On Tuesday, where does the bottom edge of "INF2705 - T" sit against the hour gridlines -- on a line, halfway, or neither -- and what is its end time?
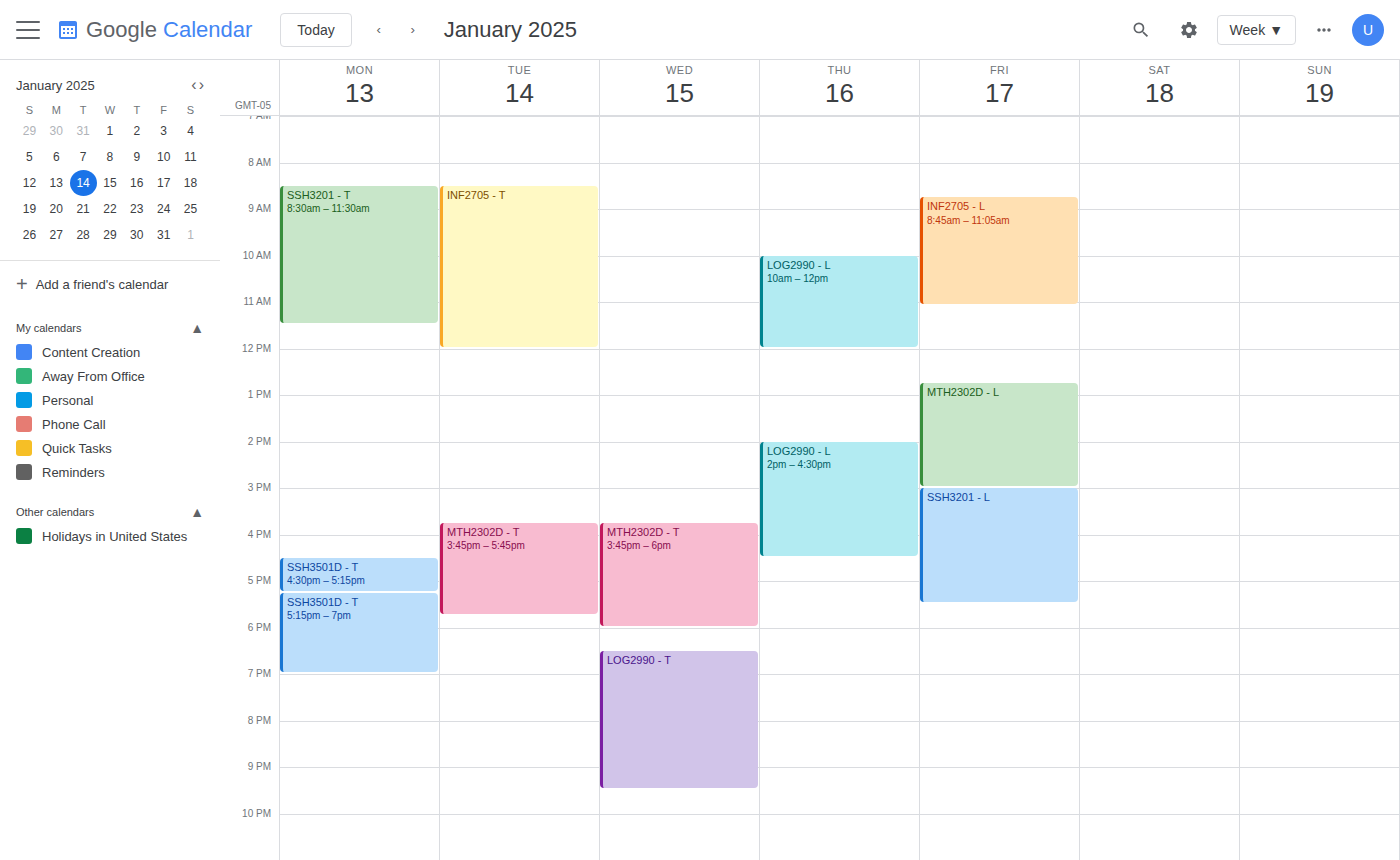
12:00 PM -- exactly on the 12 PM line.